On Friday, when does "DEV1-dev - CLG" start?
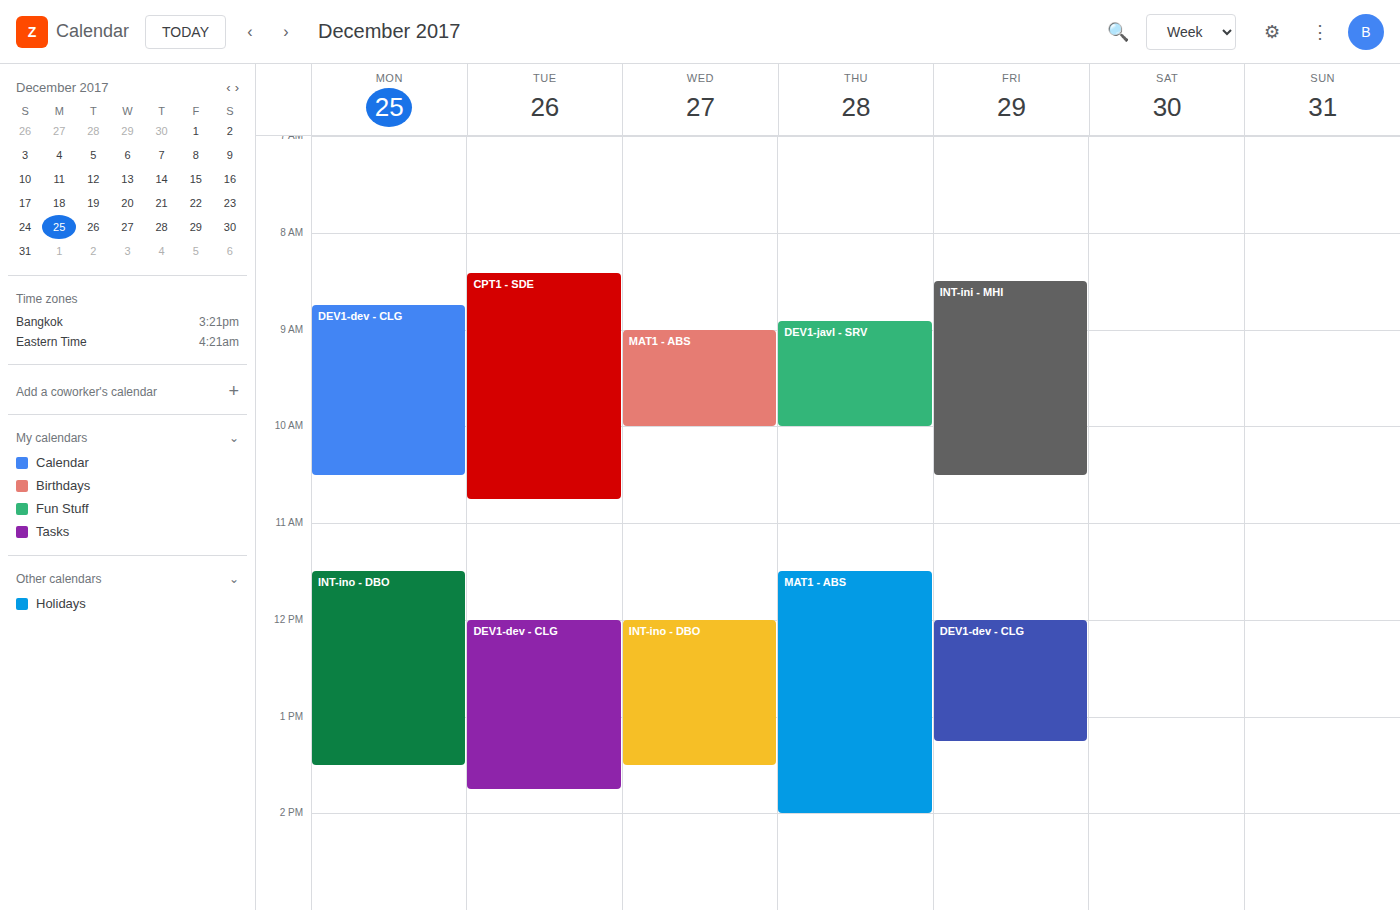
12:00 PM